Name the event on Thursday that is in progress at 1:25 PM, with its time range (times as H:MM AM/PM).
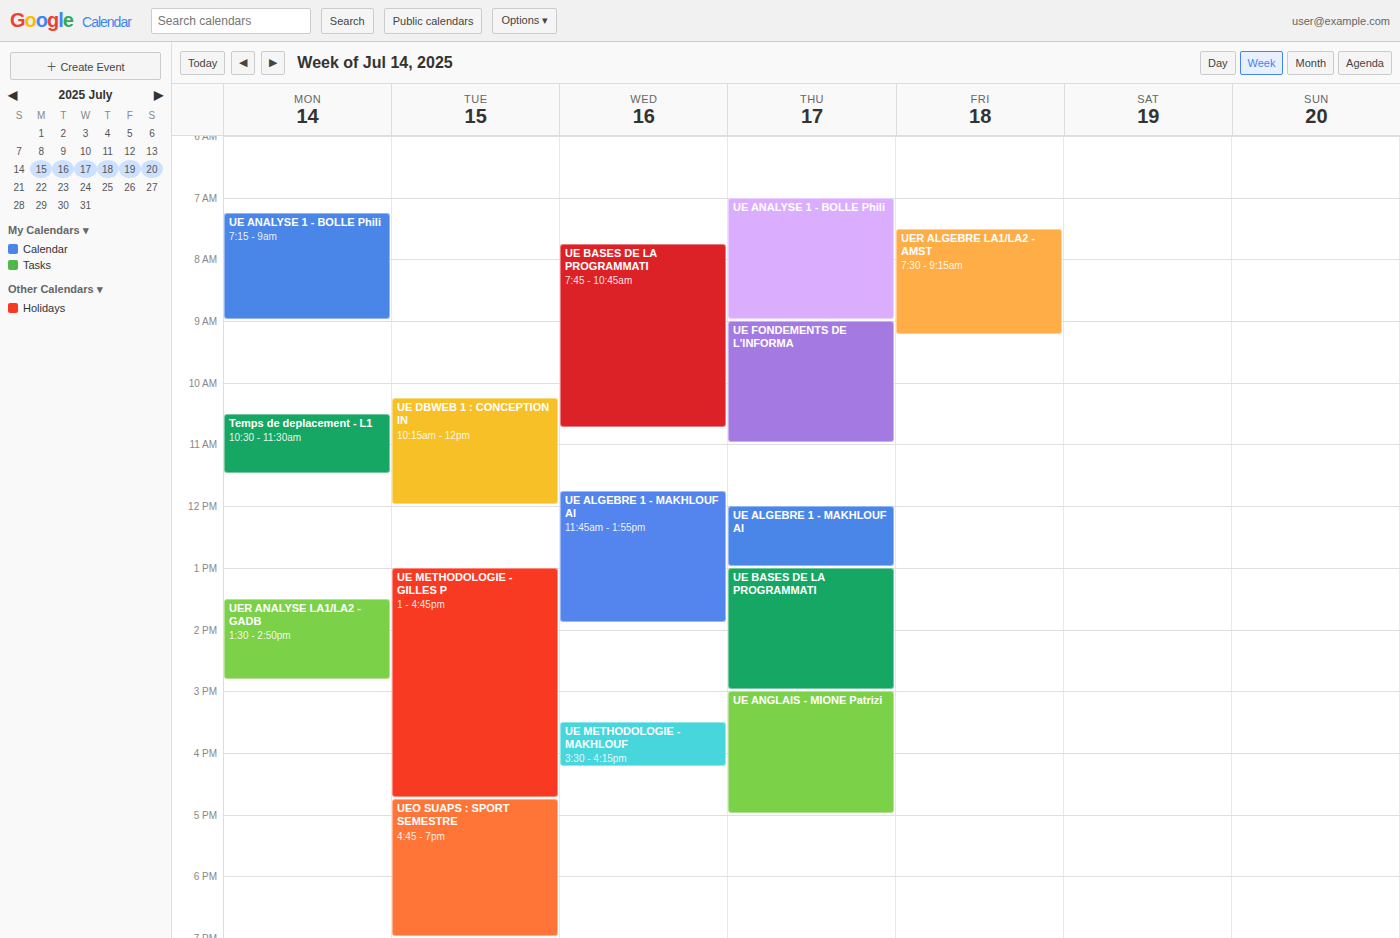
"UE BASES DE LA PROGRAMMATI", 1:00 PM to 3:00 PM